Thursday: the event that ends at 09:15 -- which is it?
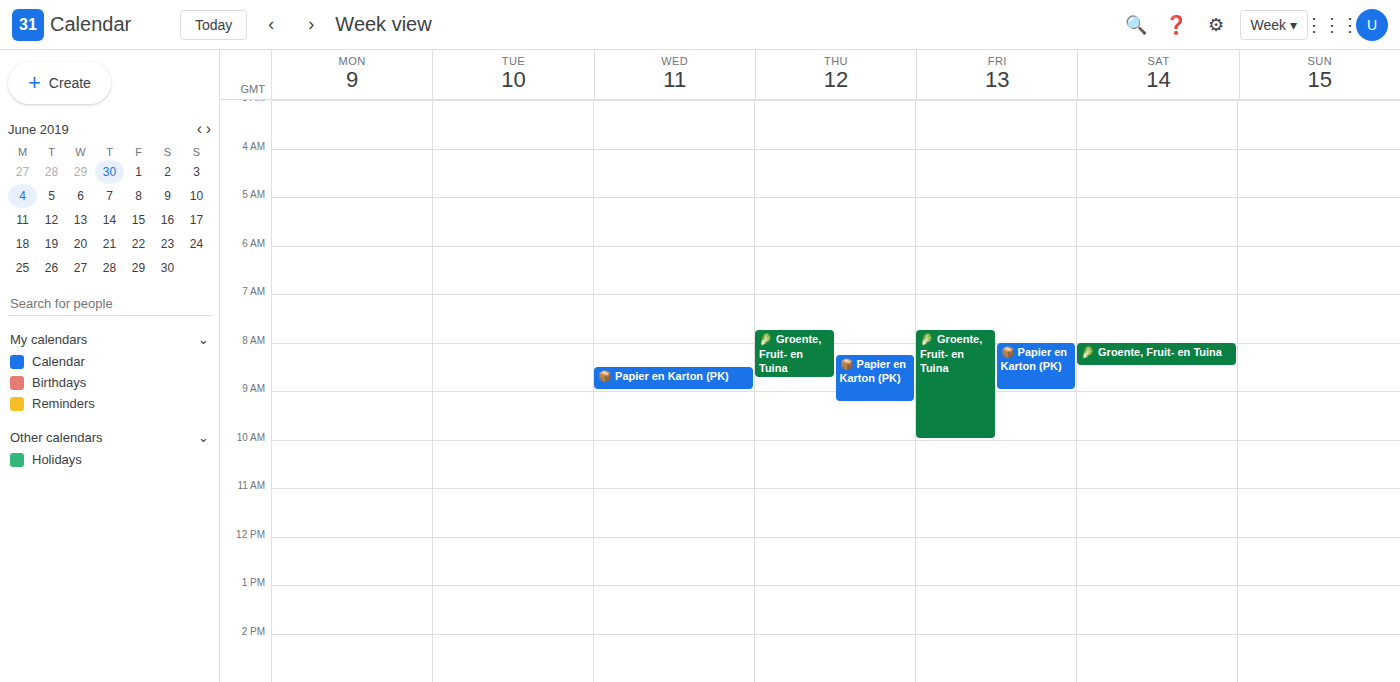
"📦 Papier en Karton (PK)"